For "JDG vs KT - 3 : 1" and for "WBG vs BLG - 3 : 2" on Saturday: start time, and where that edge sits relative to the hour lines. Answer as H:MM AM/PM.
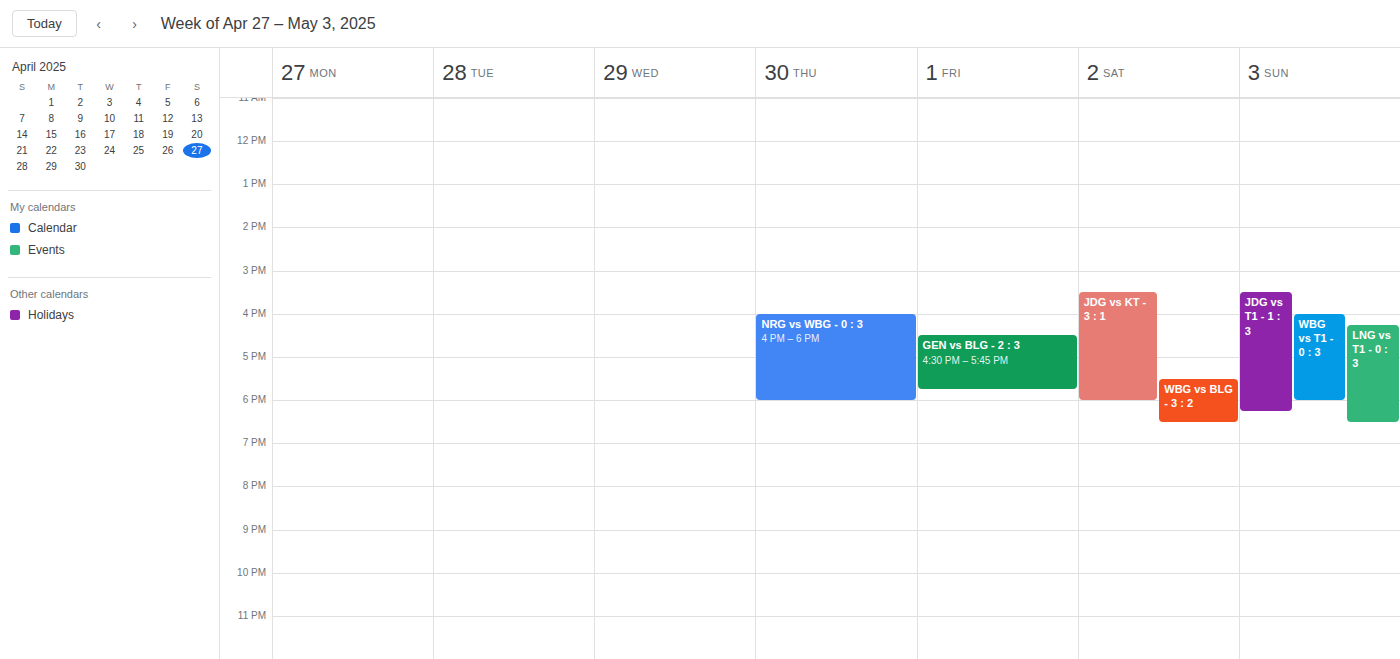
"JDG vs KT - 3 : 1": 3:30 PM, halfway between the 3 PM and 4 PM lines. "WBG vs BLG - 3 : 2": 5:30 PM, halfway between the 5 PM and 6 PM lines.